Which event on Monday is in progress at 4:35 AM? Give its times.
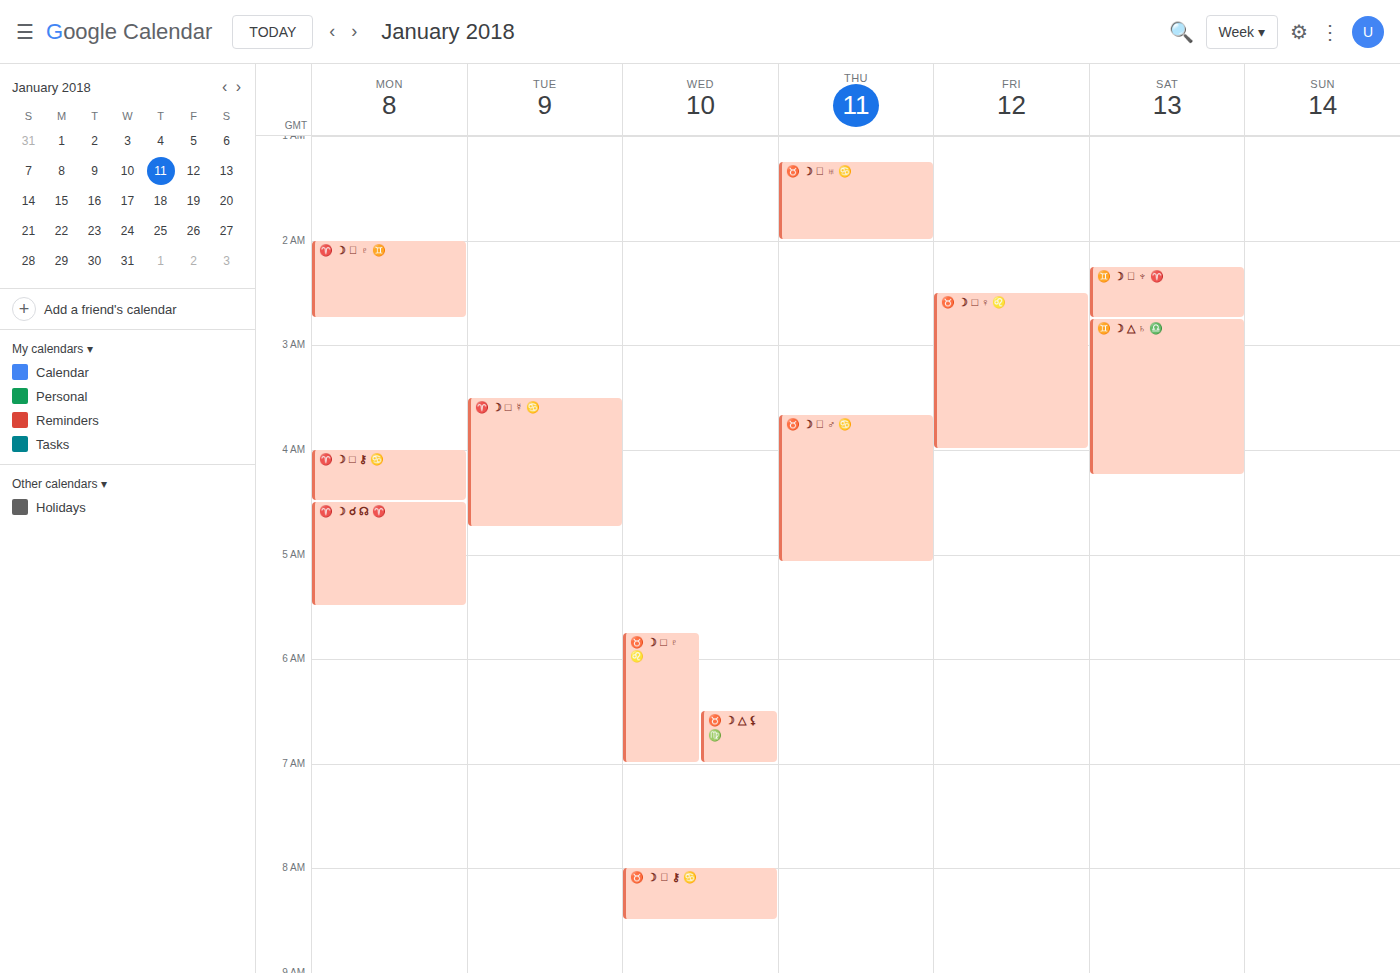
"♈️ ☽ ☌ ☊ ♈️", 4:30 AM to 5:30 AM